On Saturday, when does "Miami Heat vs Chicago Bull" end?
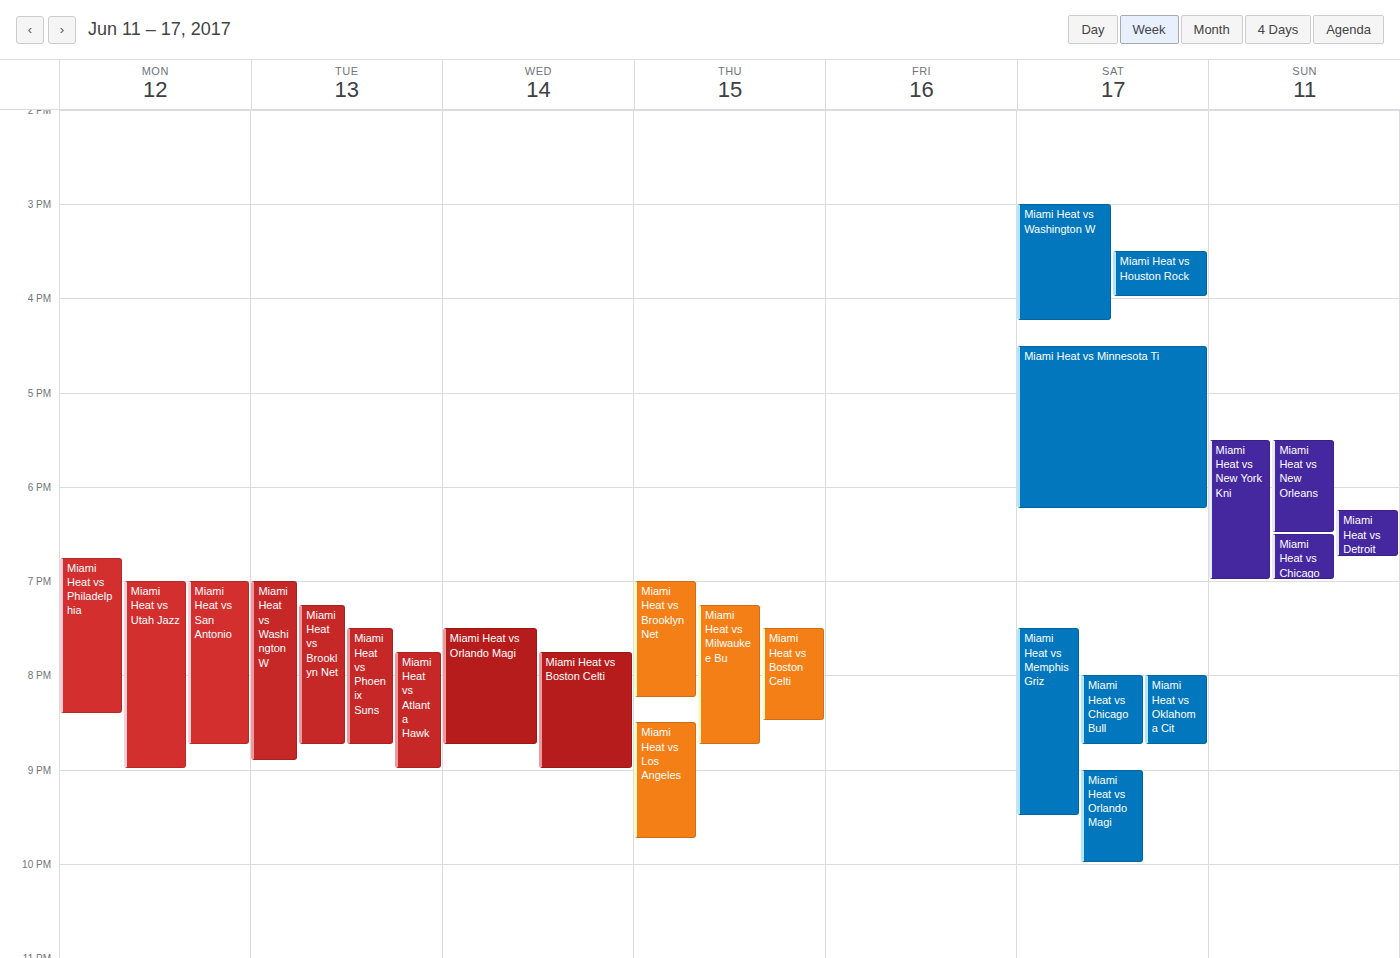
20:45